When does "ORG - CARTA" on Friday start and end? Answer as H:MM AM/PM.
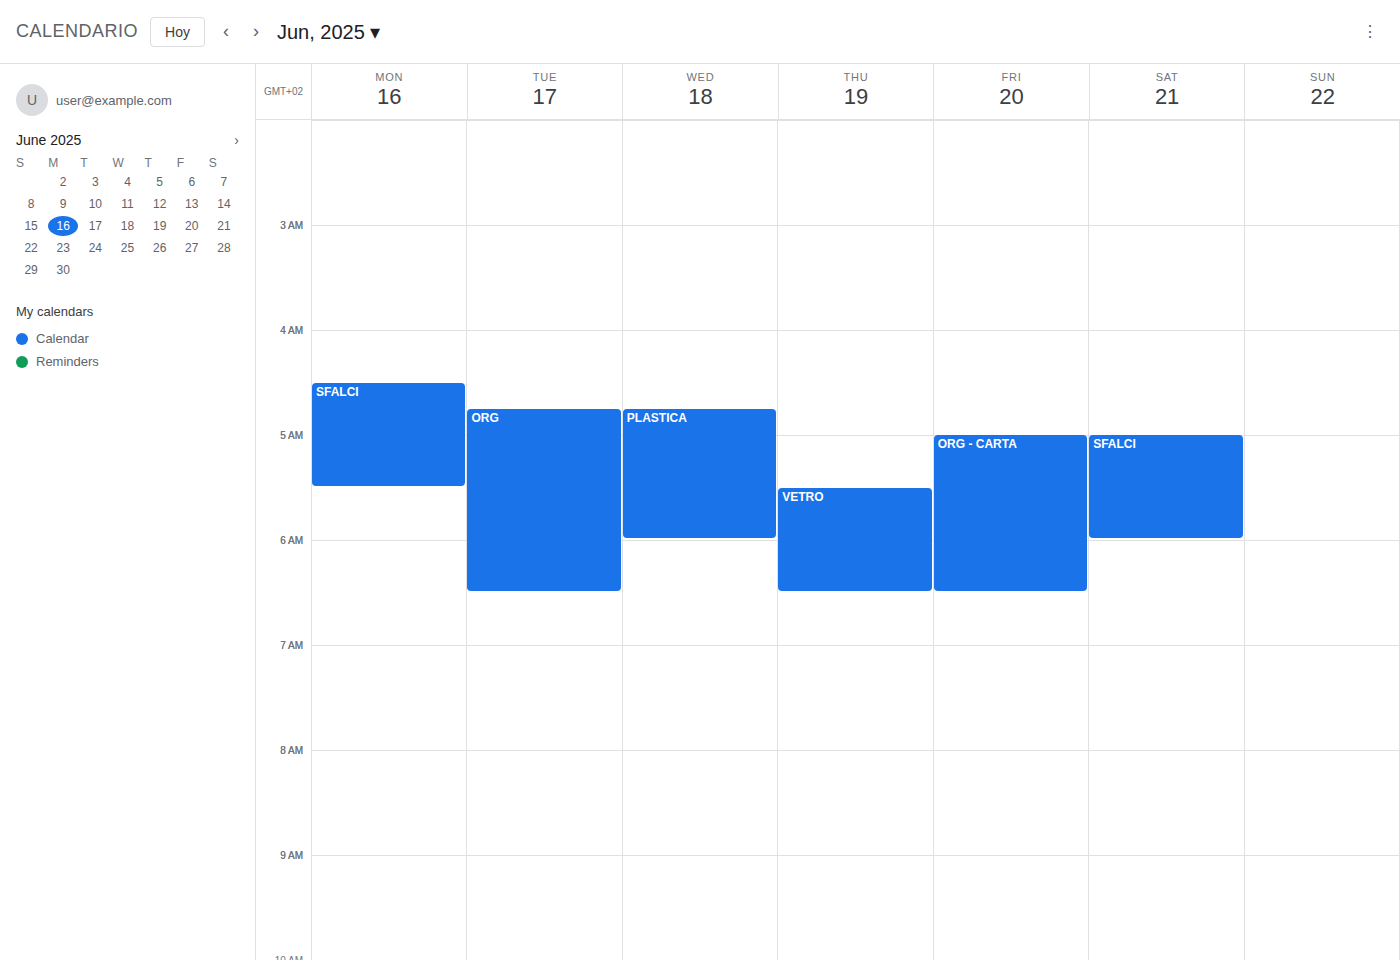
5:00 AM to 6:30 AM